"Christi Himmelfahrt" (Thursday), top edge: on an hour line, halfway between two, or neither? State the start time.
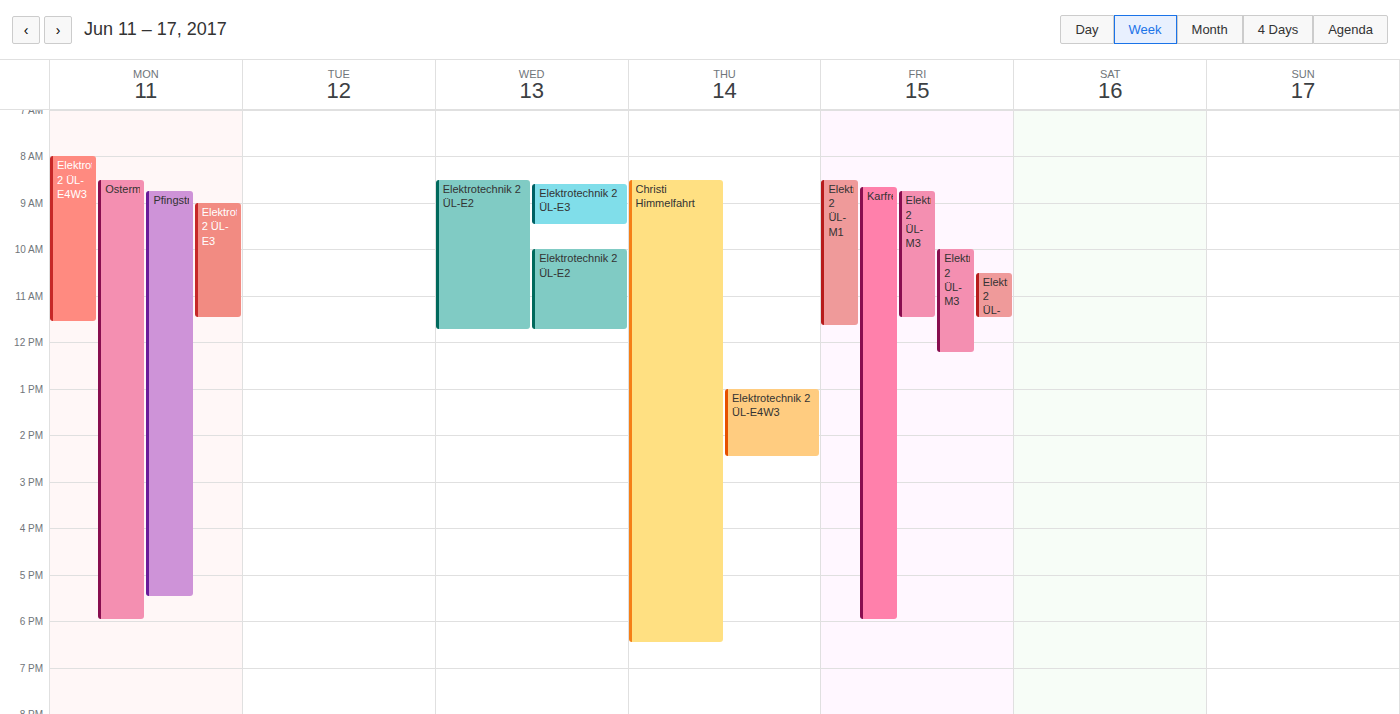
08:30 -- halfway between the 08:00 and 09:00 lines.